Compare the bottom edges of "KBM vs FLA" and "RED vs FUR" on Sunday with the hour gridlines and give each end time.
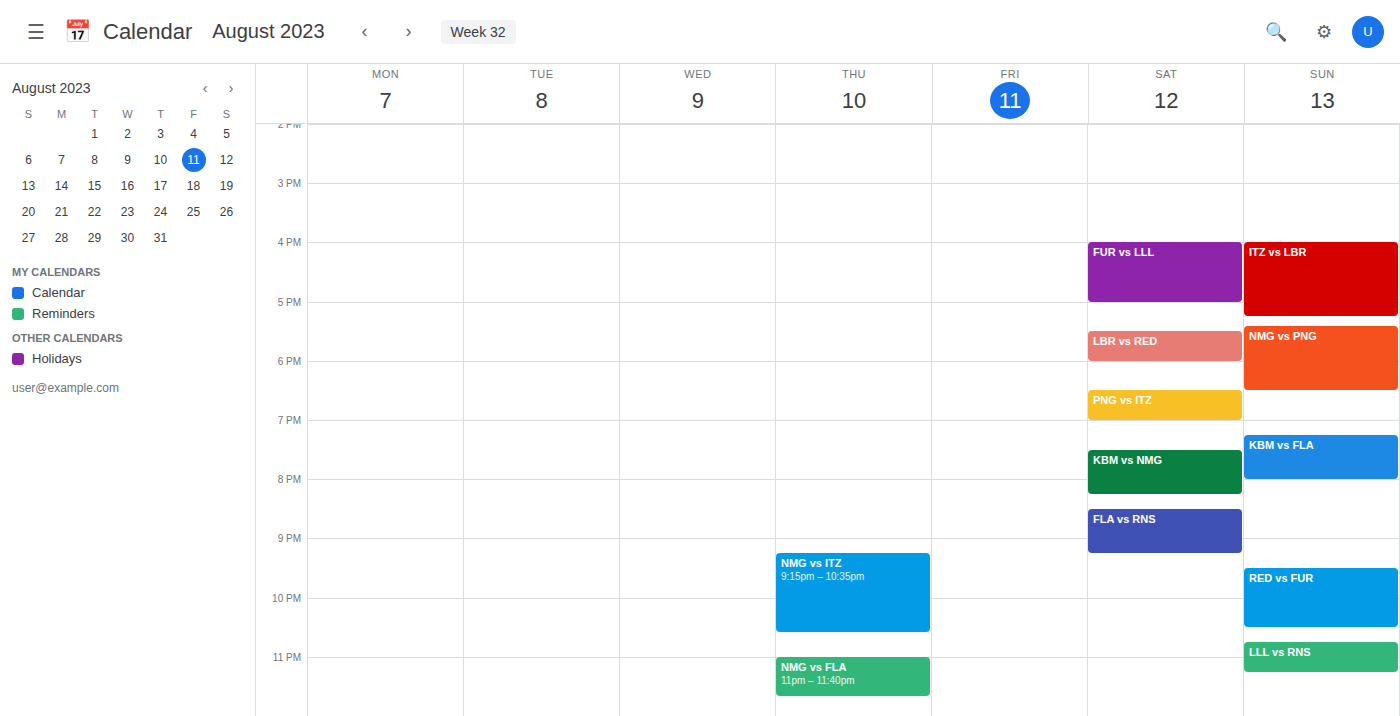
"KBM vs FLA": 8:00 PM, exactly on the 8 PM line. "RED vs FUR": 10:30 PM, halfway between the 10 PM and 11 PM lines.